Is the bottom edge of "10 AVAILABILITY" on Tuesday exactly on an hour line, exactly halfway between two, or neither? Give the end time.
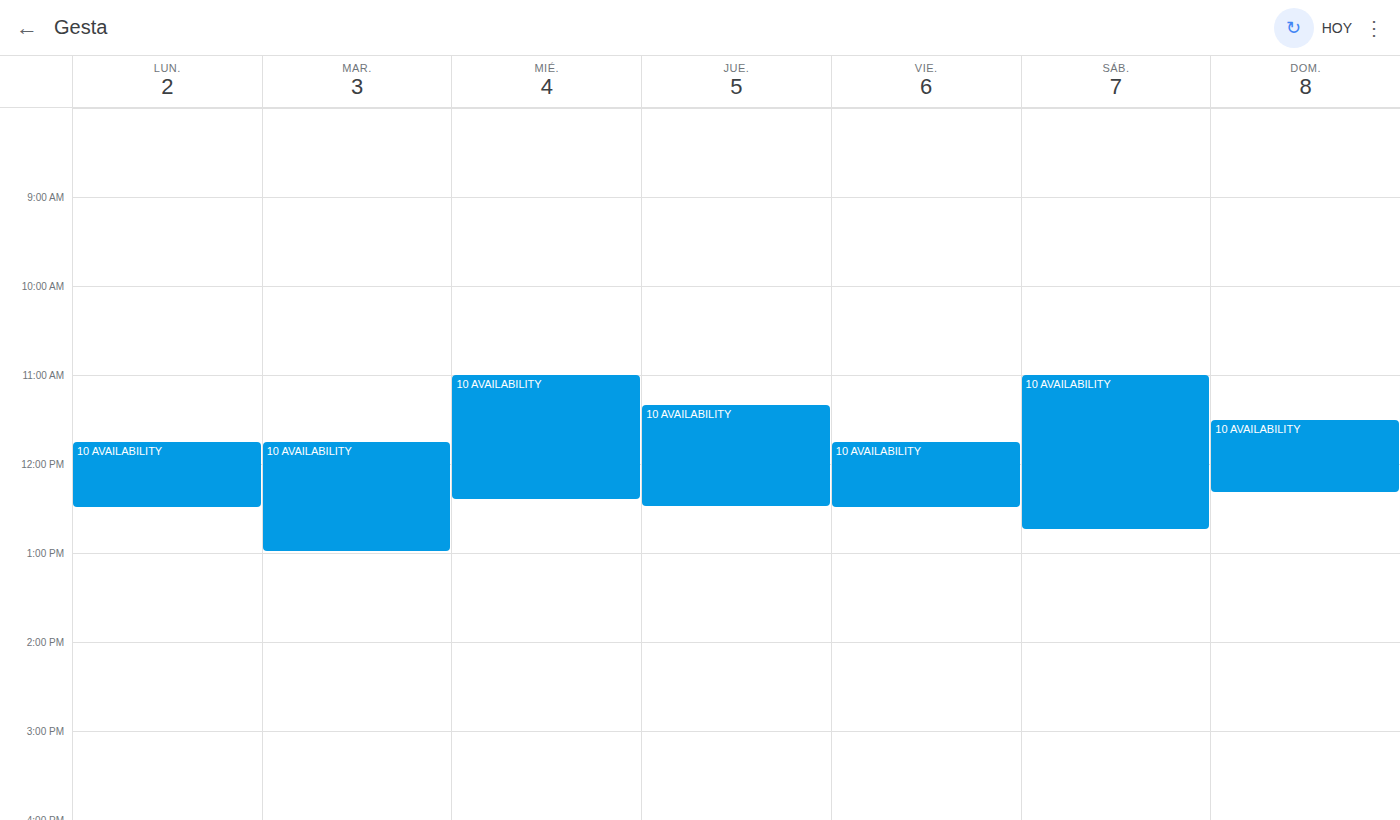
1:00 PM -- exactly on the 1 PM line.